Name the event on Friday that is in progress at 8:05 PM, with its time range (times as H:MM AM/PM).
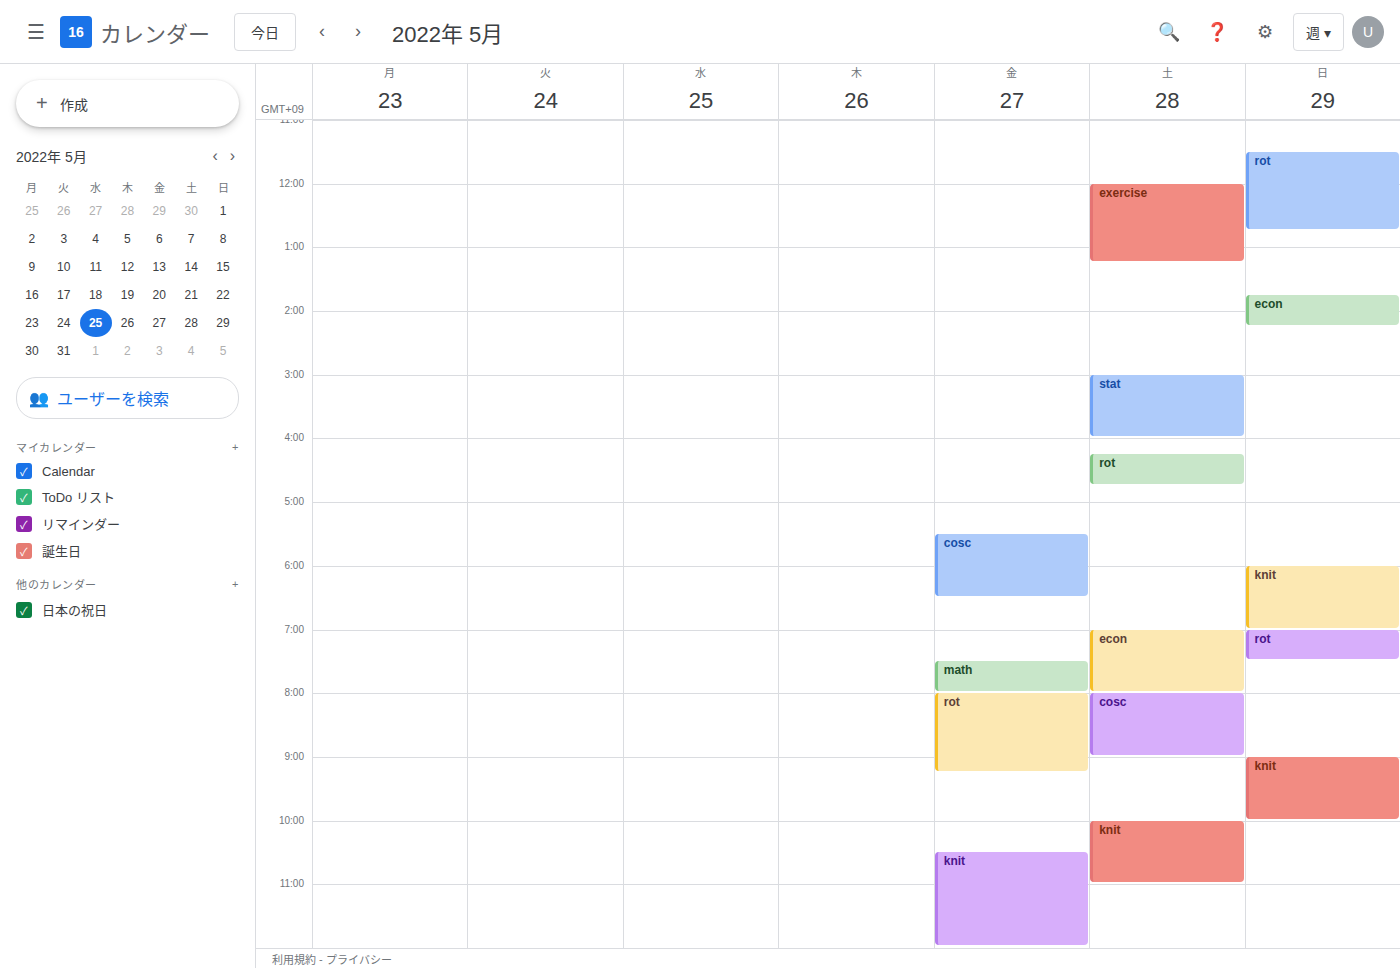
"rot", 8:00 PM to 9:15 PM